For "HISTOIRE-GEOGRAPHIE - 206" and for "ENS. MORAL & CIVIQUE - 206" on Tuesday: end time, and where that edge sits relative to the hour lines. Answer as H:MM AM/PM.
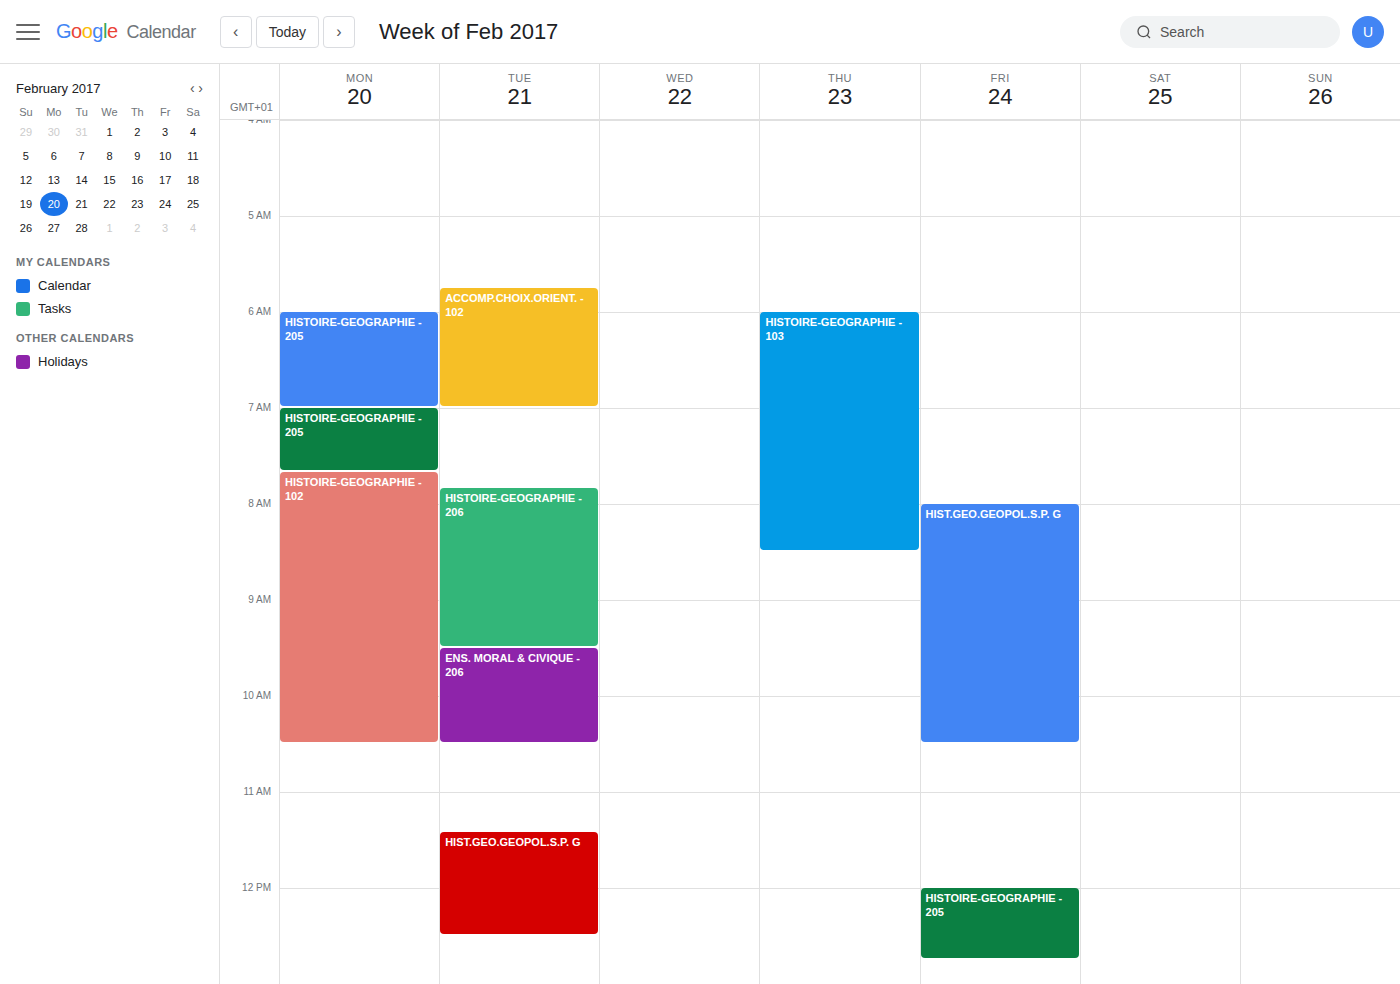
"HISTOIRE-GEOGRAPHIE - 206": 9:30 AM, halfway between the 9 AM and 10 AM lines. "ENS. MORAL & CIVIQUE - 206": 10:30 AM, halfway between the 10 AM and 11 AM lines.